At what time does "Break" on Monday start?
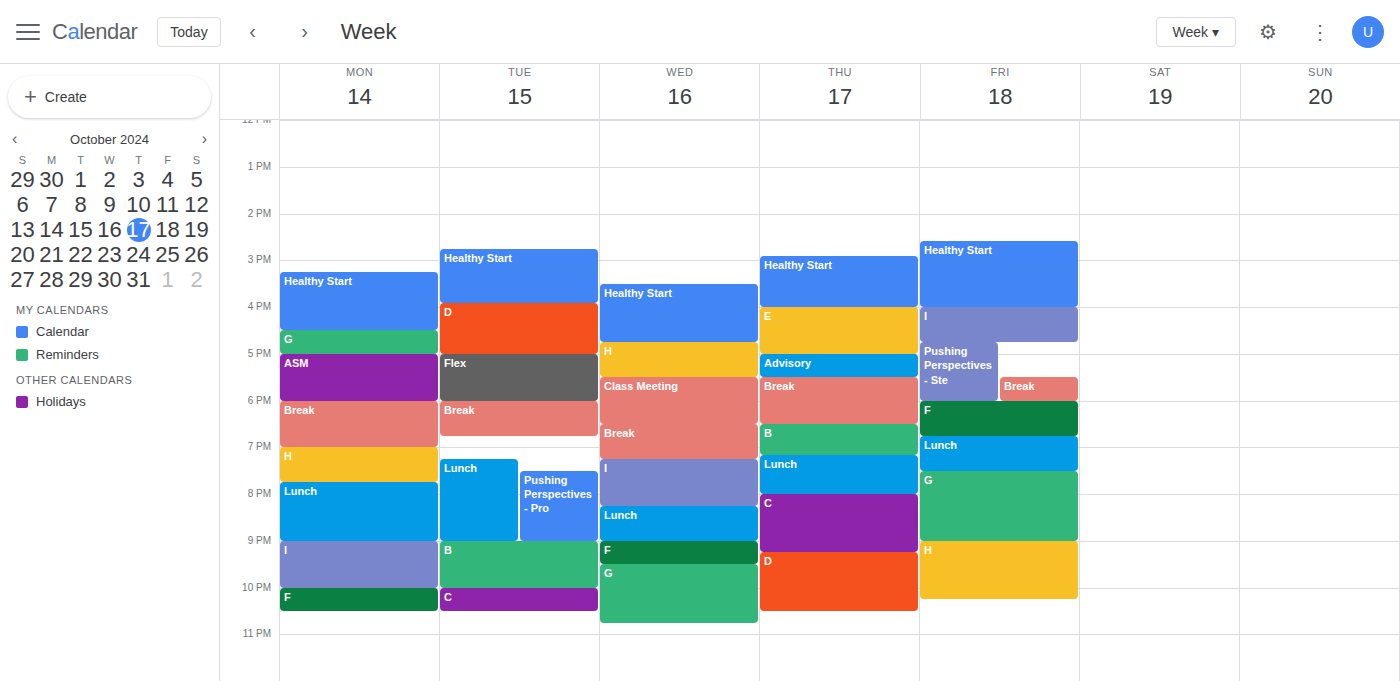
6:00 PM